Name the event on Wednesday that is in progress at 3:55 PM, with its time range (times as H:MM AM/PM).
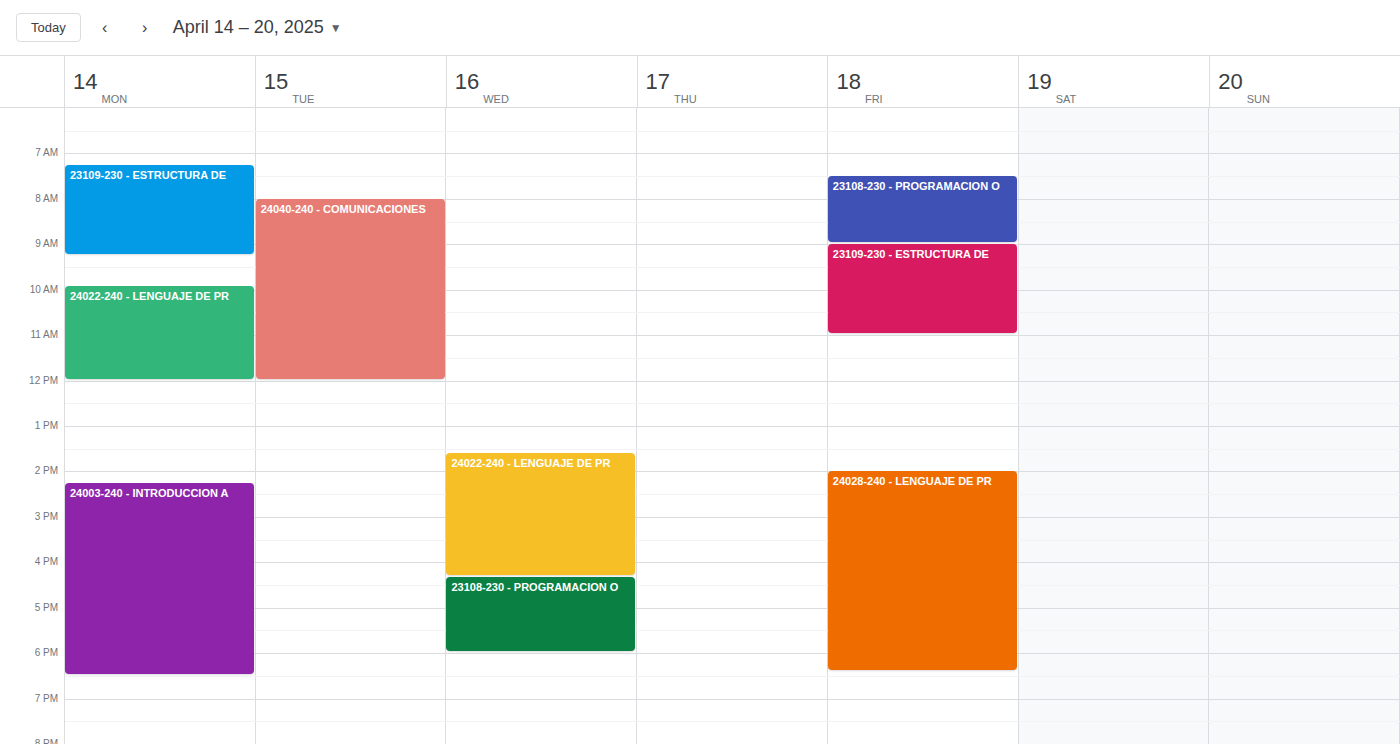
"24022-240 - LENGUAJE DE PR", 1:35 PM to 4:20 PM